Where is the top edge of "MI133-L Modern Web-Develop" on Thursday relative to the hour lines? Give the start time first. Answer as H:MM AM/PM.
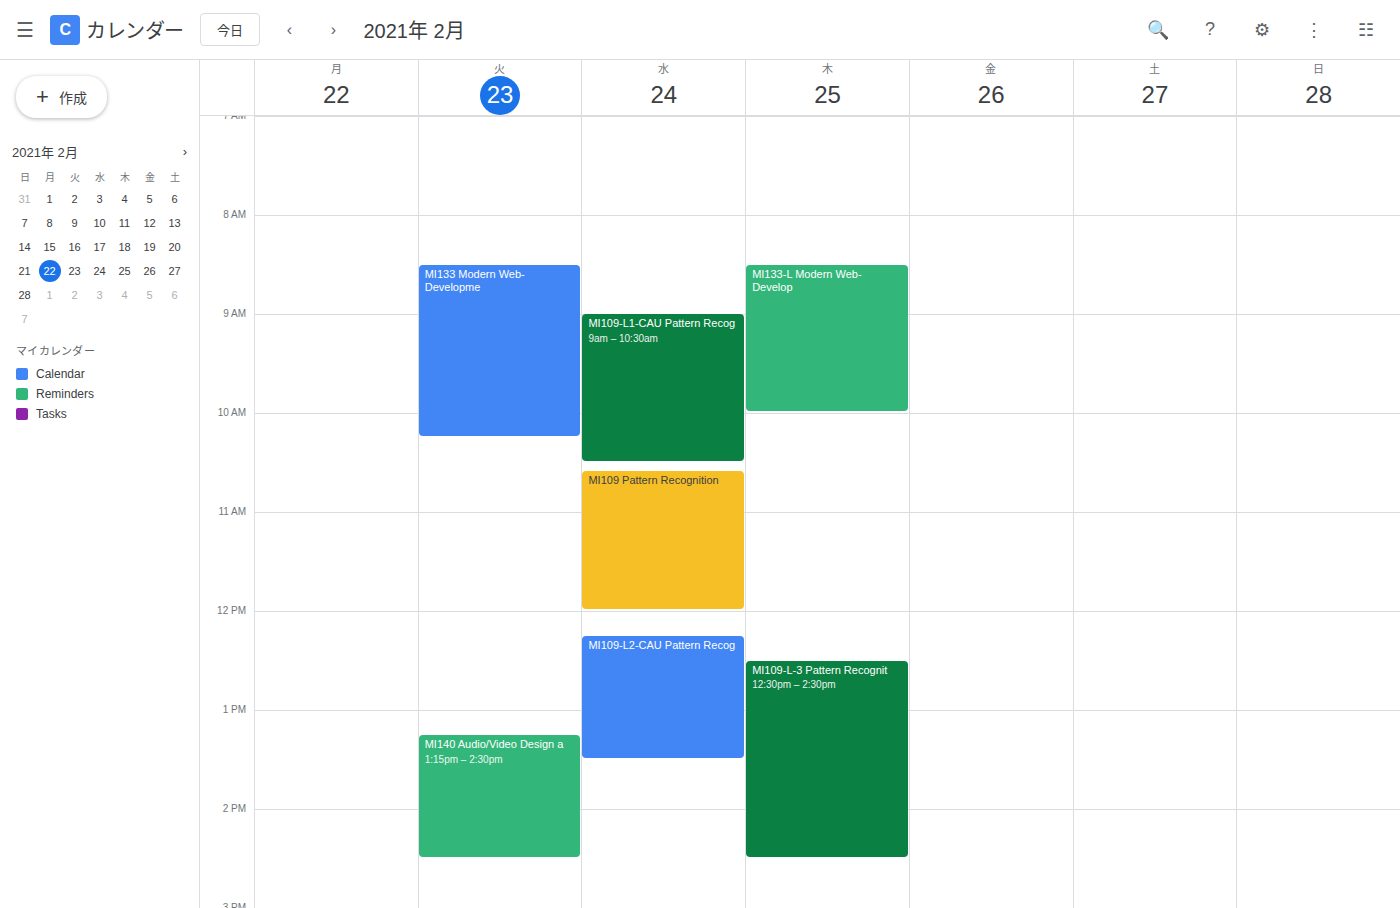
8:30 AM -- halfway between the 8 AM and 9 AM lines.